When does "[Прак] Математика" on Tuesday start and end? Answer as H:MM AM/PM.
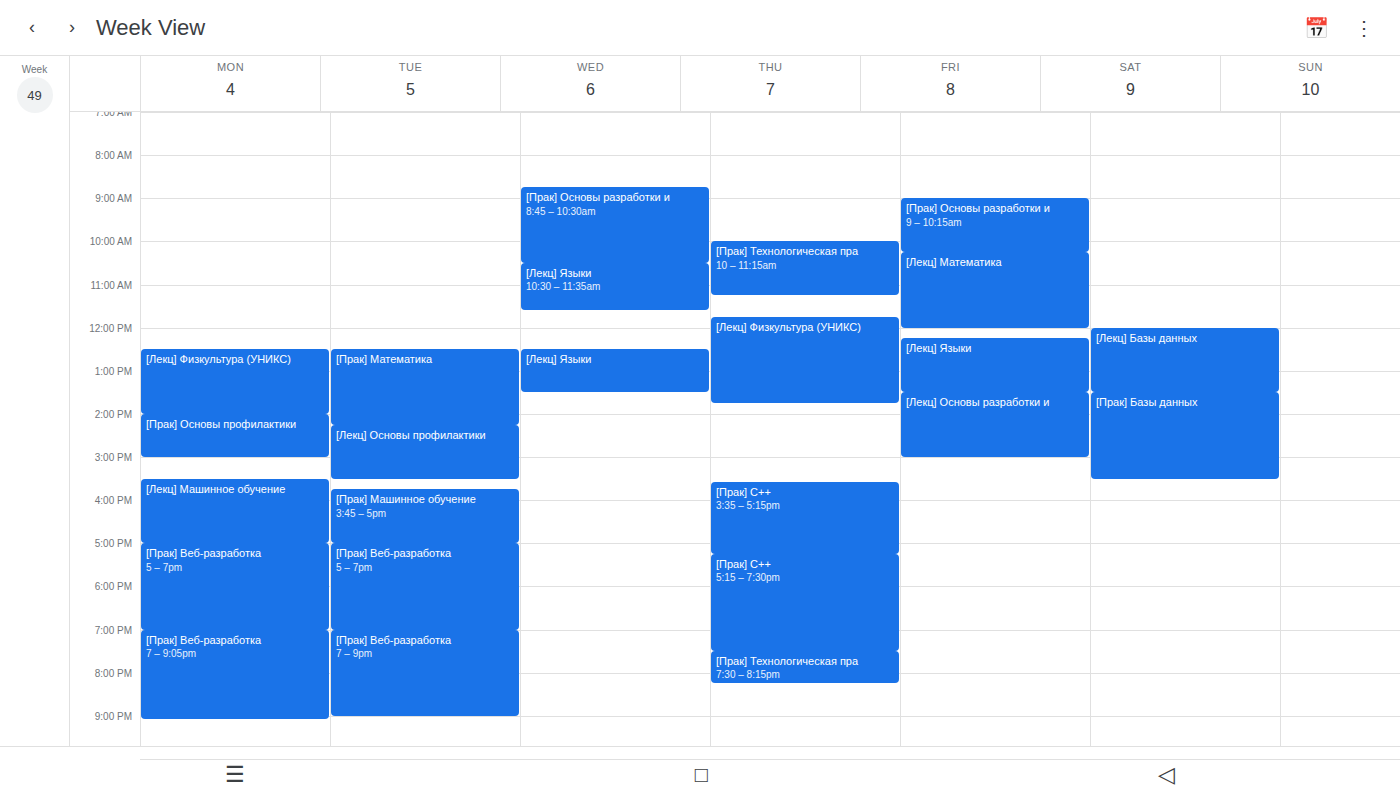
12:30 PM to 2:15 PM